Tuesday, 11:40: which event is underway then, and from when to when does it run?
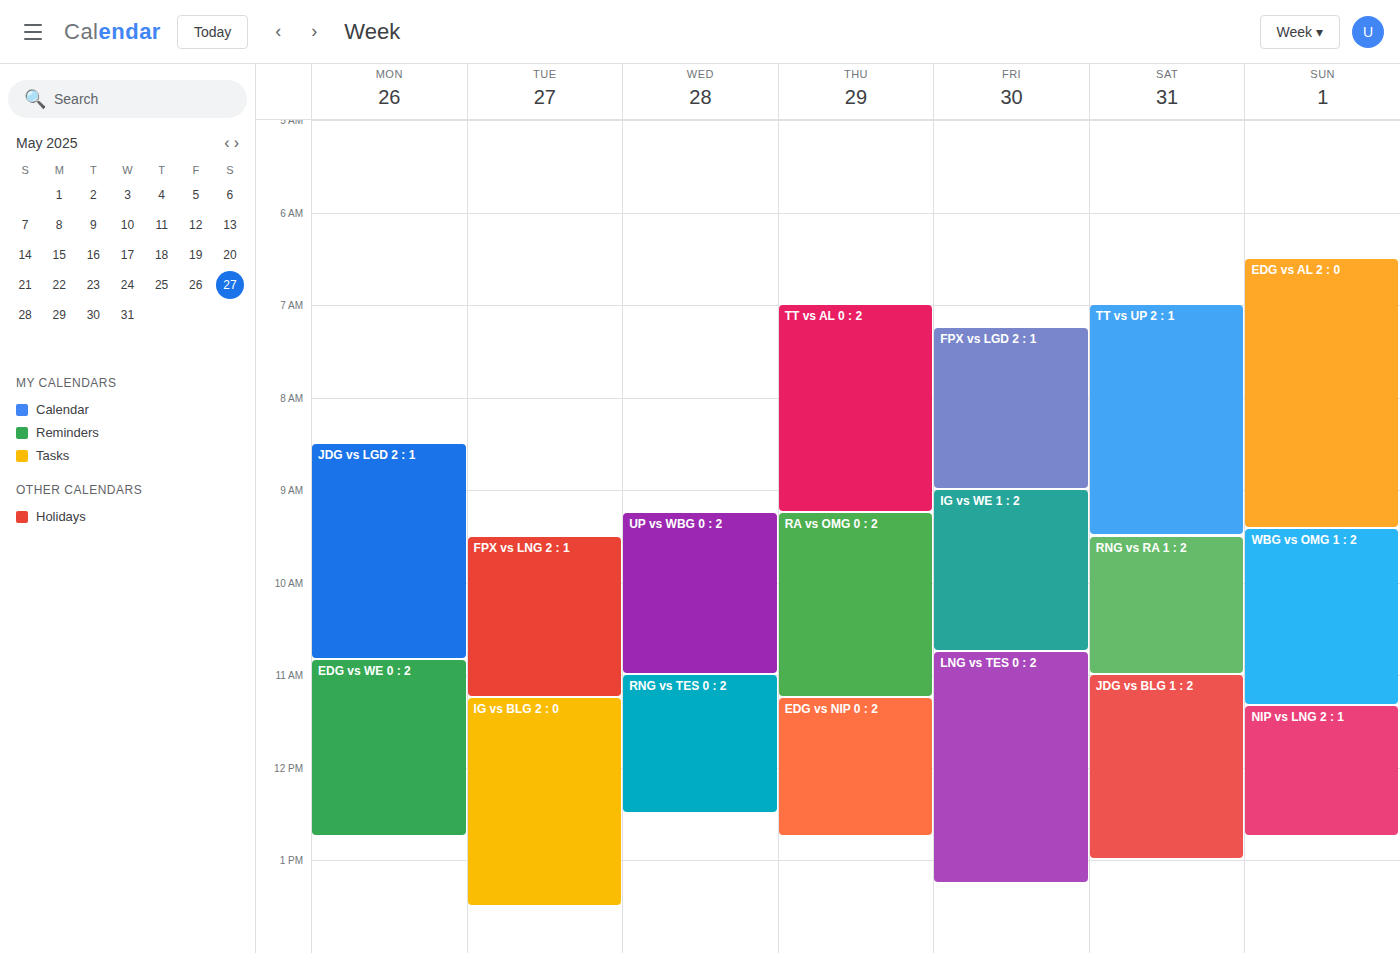
"IG vs BLG 2 : 0", 11:15 to 13:30